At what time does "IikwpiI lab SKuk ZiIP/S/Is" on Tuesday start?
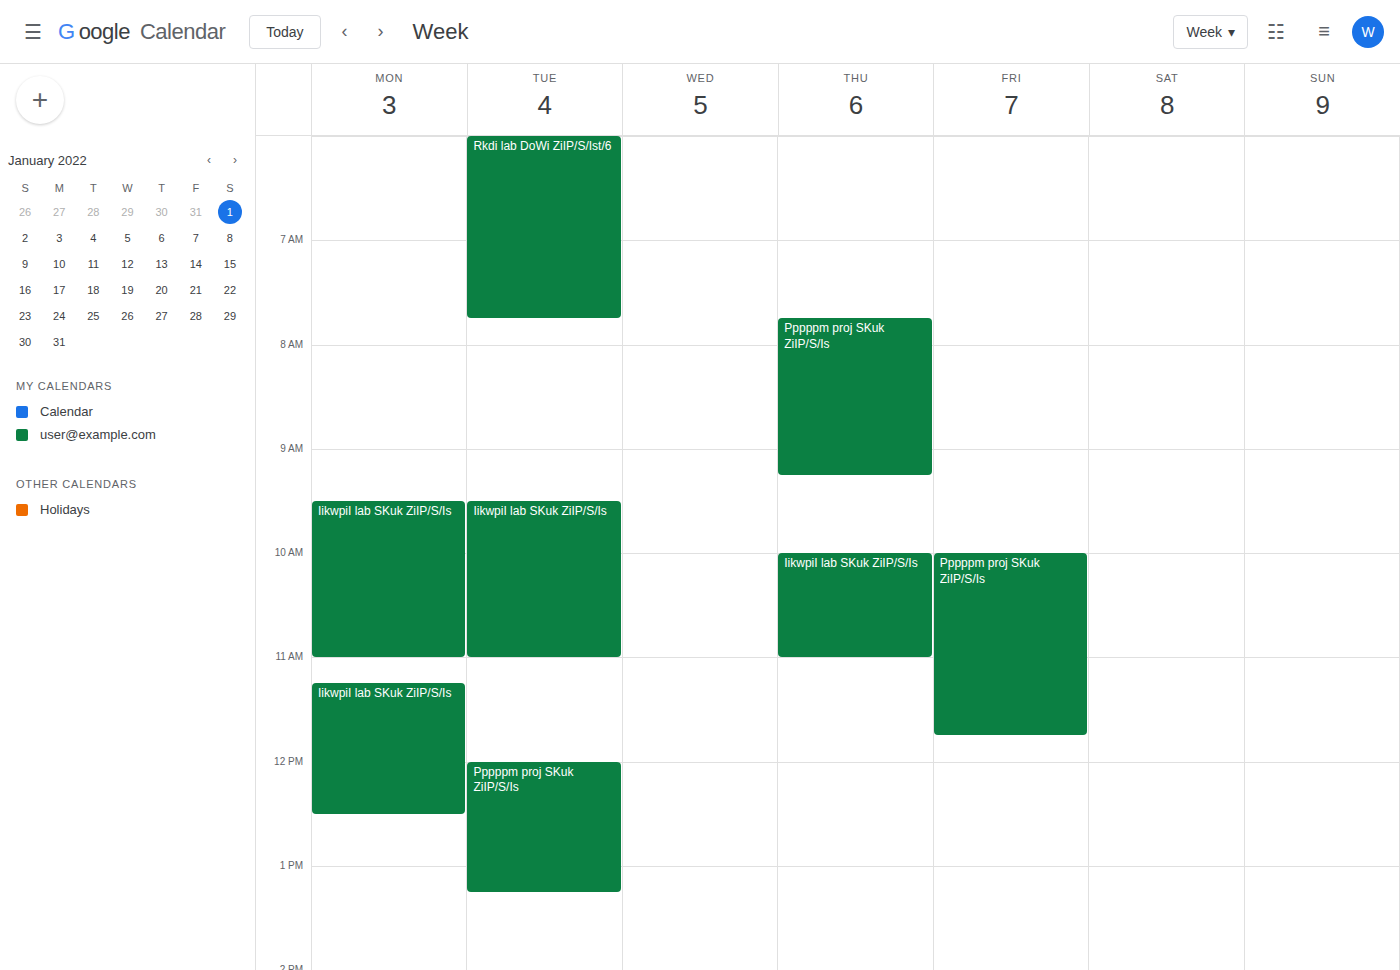
09:30